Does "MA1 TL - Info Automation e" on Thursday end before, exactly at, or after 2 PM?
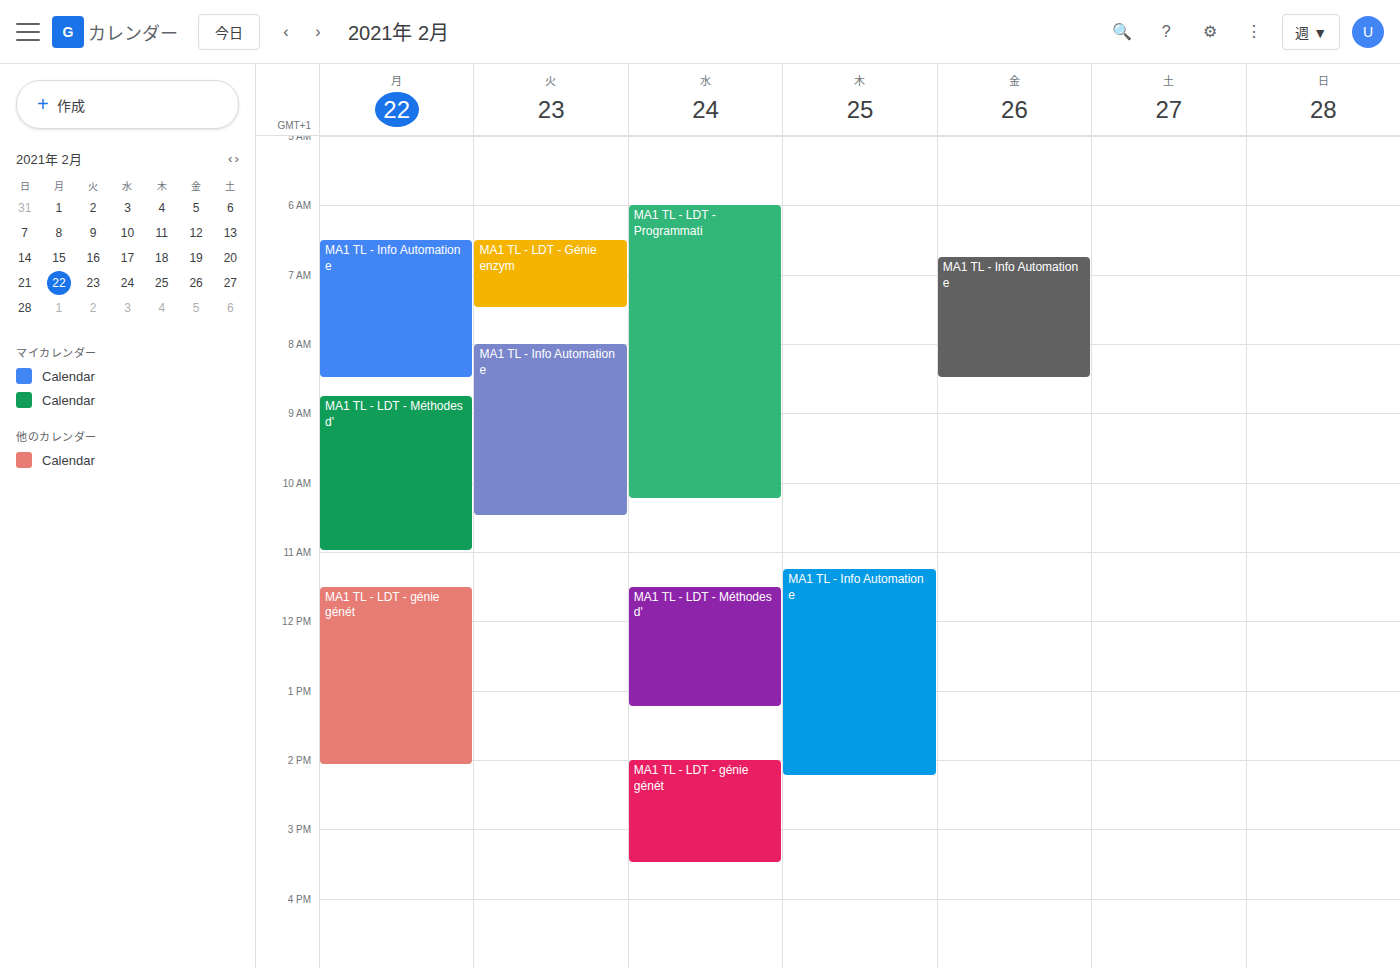
2:15 PM -- after 2 PM, 15 minutes below the 2 PM line.